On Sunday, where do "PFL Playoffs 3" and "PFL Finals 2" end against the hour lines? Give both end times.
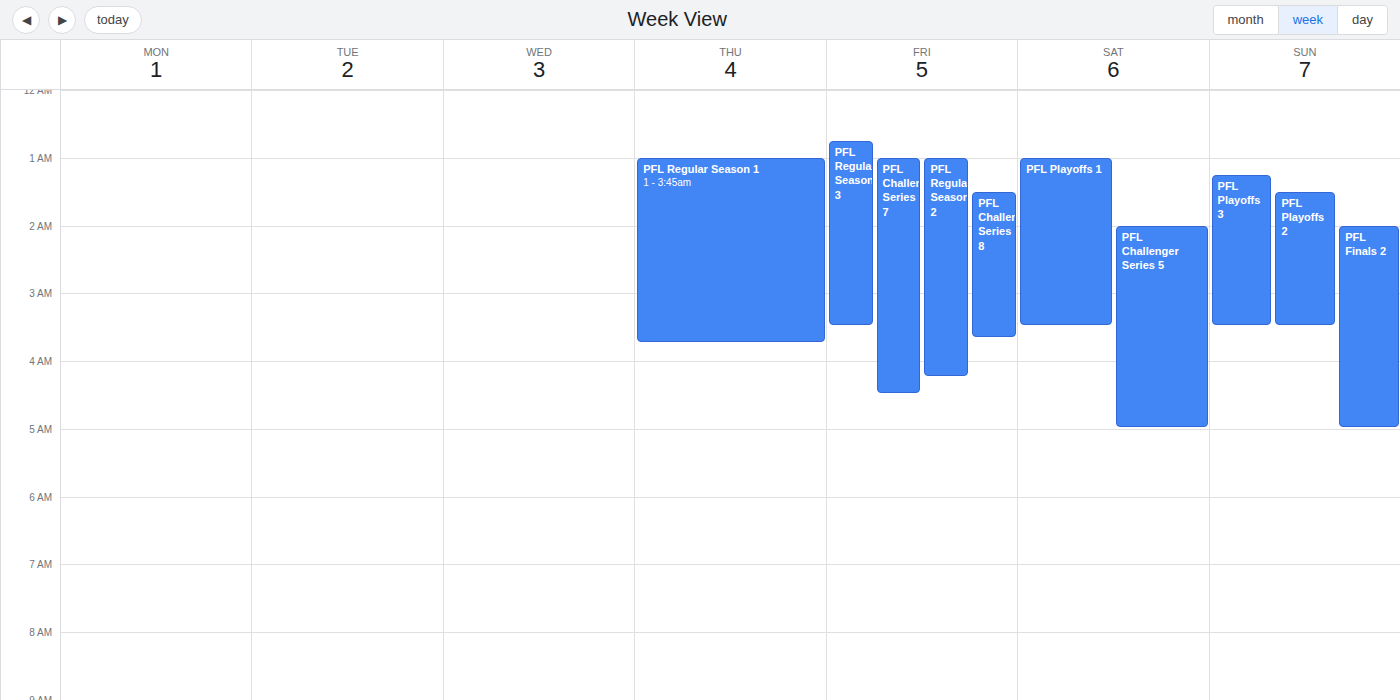
"PFL Playoffs 3": 3:30 AM, halfway between the 3 AM and 4 AM lines. "PFL Finals 2": 5:00 AM, exactly on the 5 AM line.